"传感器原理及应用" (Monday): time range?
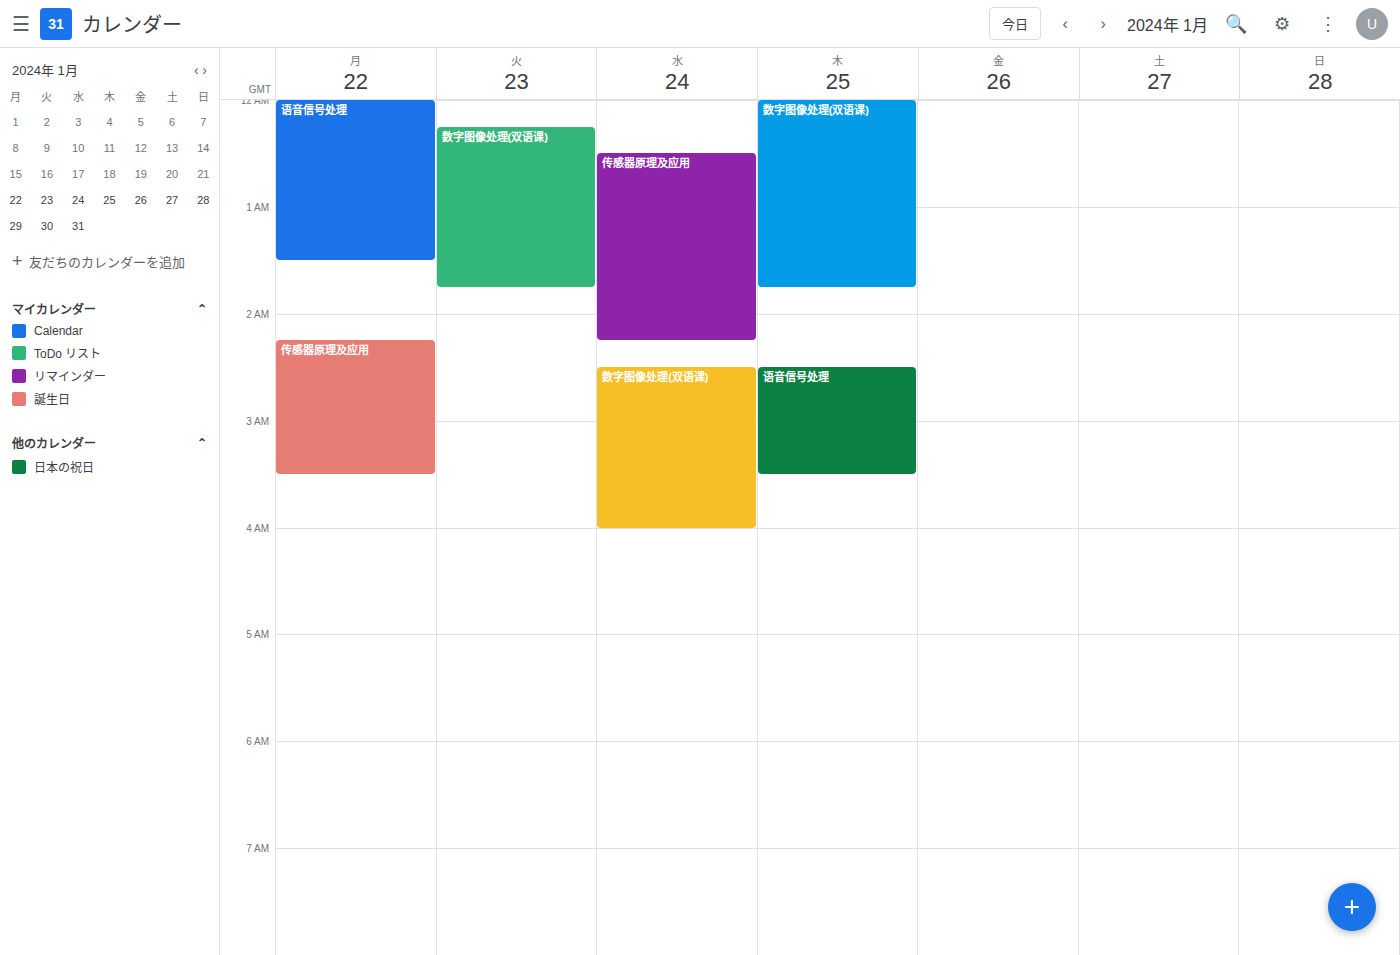
2:15 AM to 3:30 AM